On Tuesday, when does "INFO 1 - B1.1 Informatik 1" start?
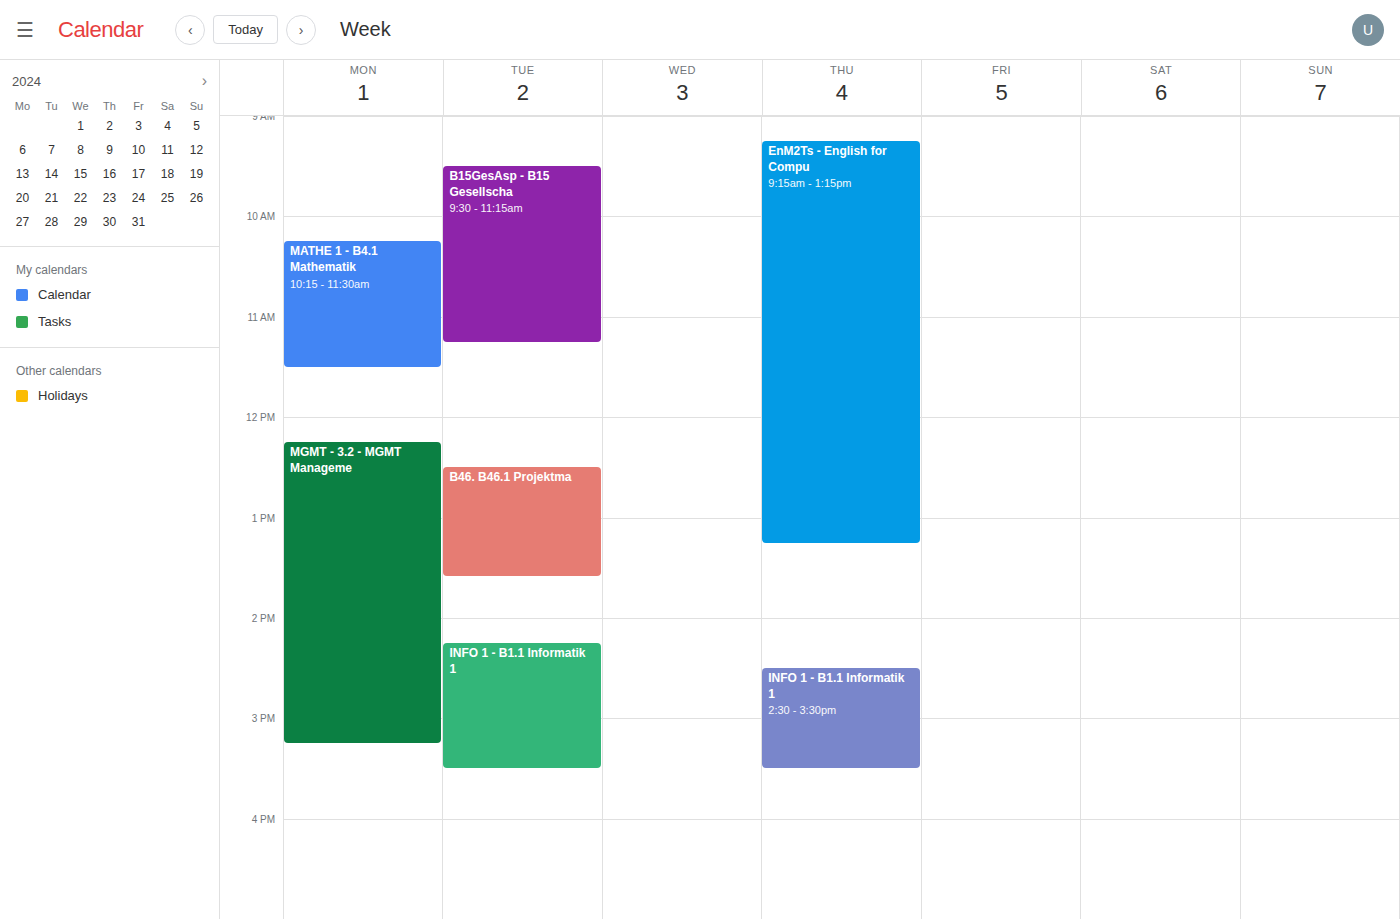
2:15 PM